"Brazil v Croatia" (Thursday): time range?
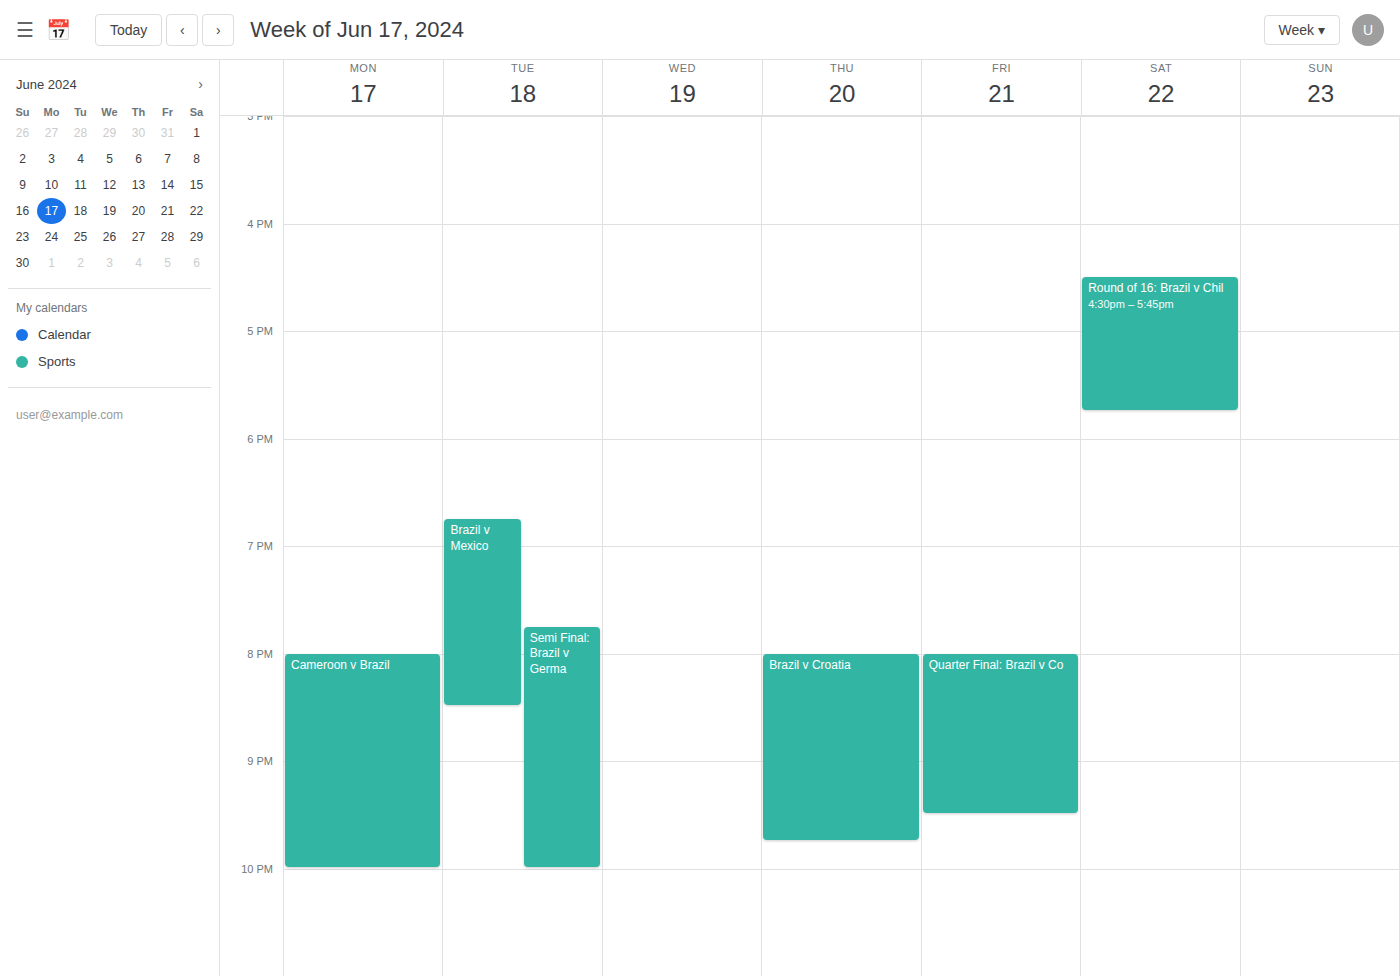
8:00 PM to 9:45 PM